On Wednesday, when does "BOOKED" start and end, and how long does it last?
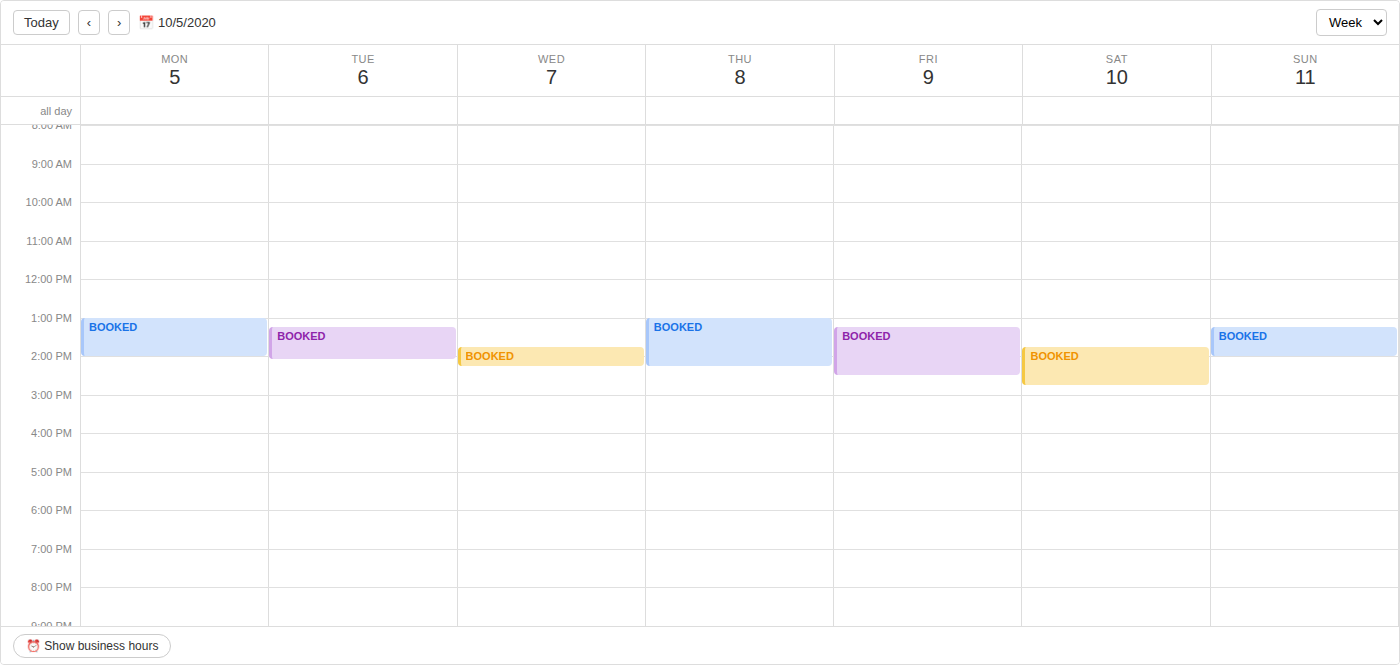
13:45 to 14:15, 30 minutes